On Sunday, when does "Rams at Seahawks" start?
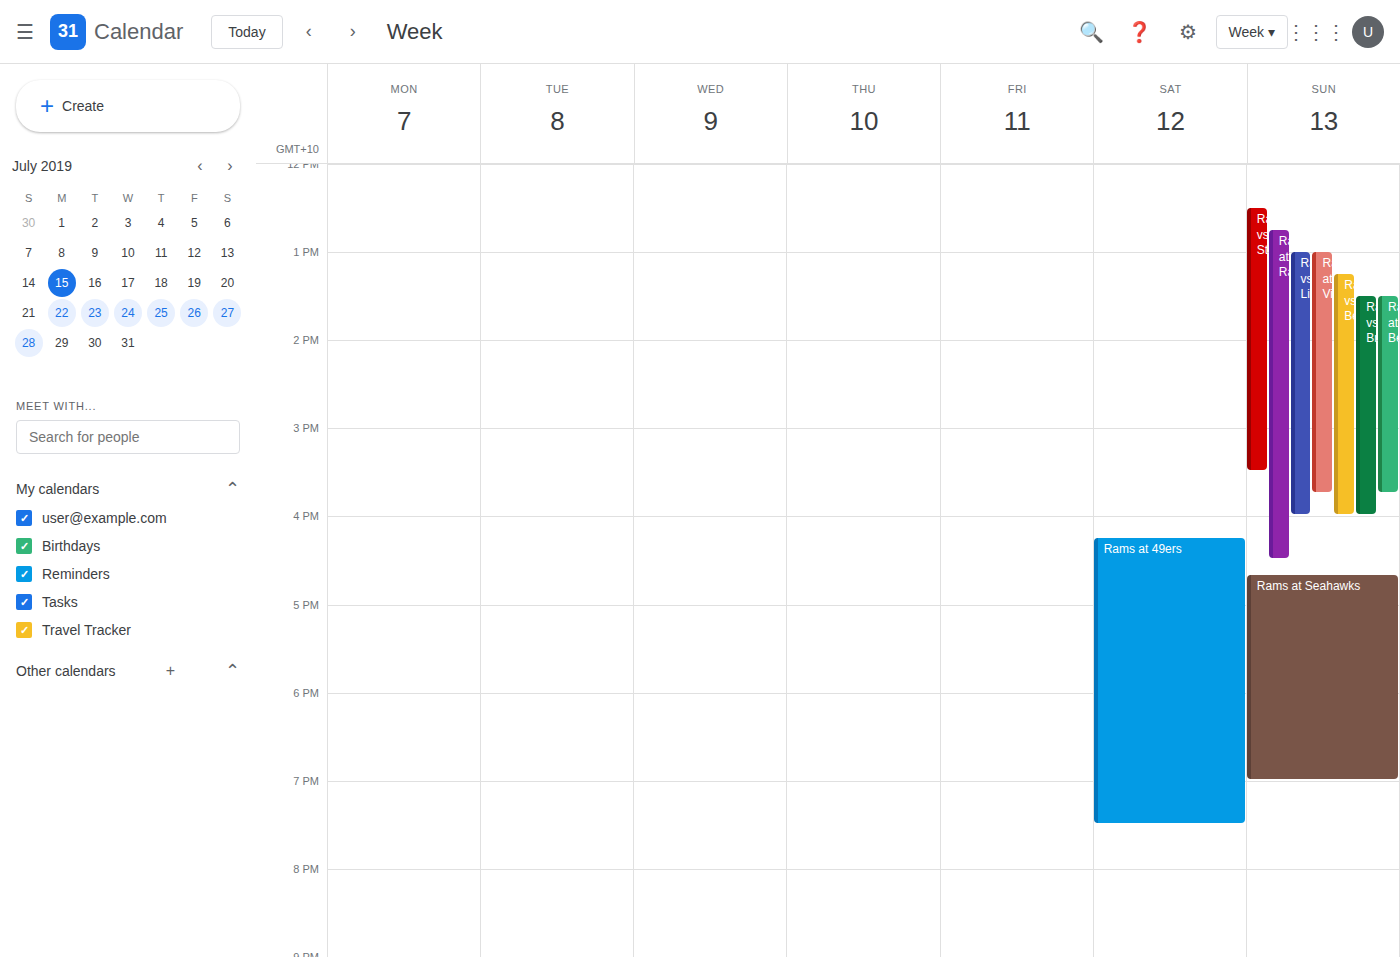
4:40 PM